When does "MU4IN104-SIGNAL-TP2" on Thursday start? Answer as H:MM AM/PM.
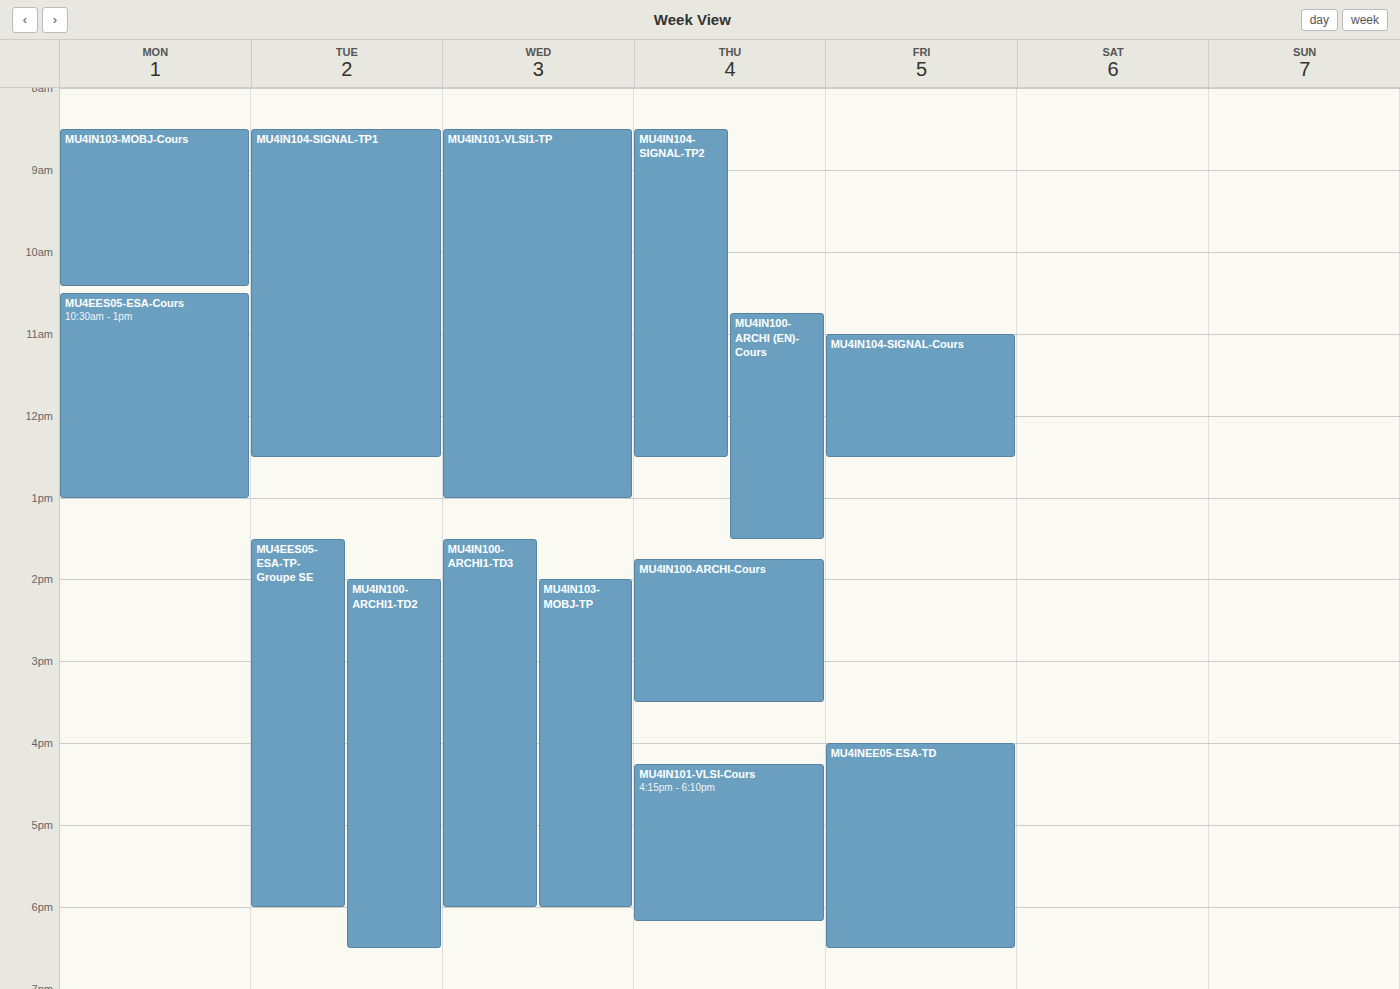
8:30 AM